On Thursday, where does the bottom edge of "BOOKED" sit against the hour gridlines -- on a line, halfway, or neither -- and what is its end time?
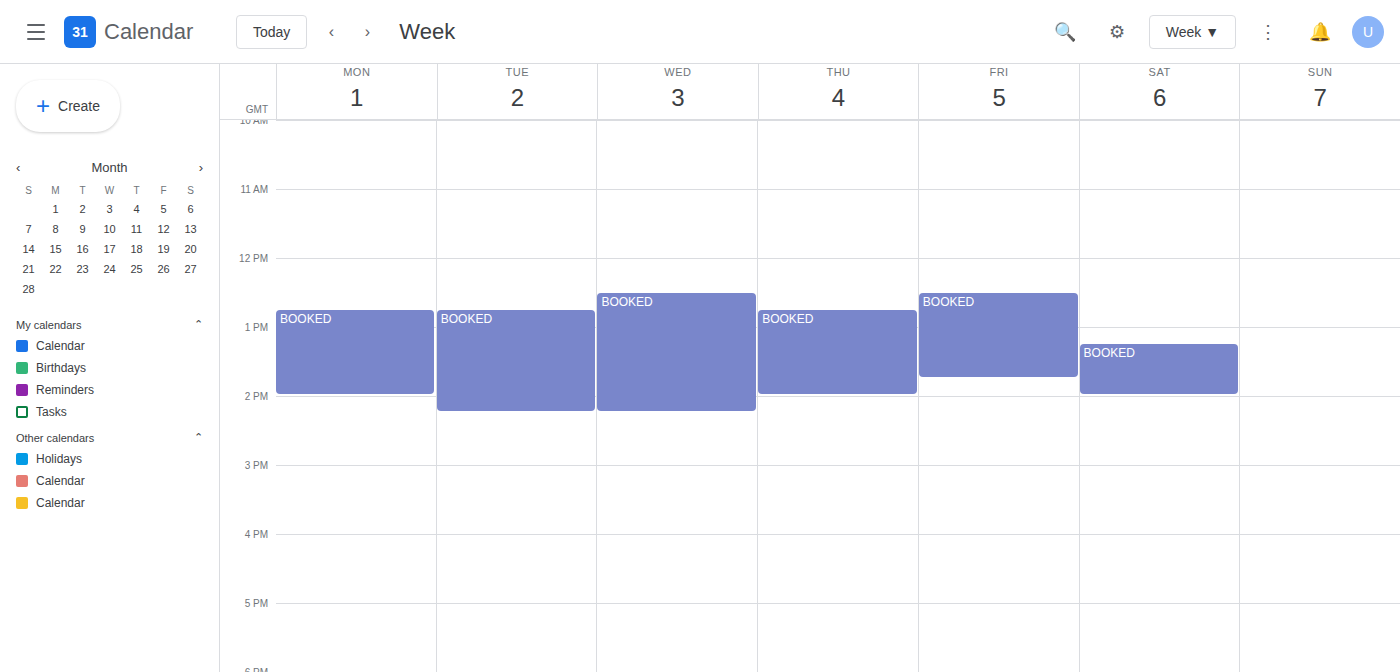
2:00 PM -- exactly on the 2 PM line.